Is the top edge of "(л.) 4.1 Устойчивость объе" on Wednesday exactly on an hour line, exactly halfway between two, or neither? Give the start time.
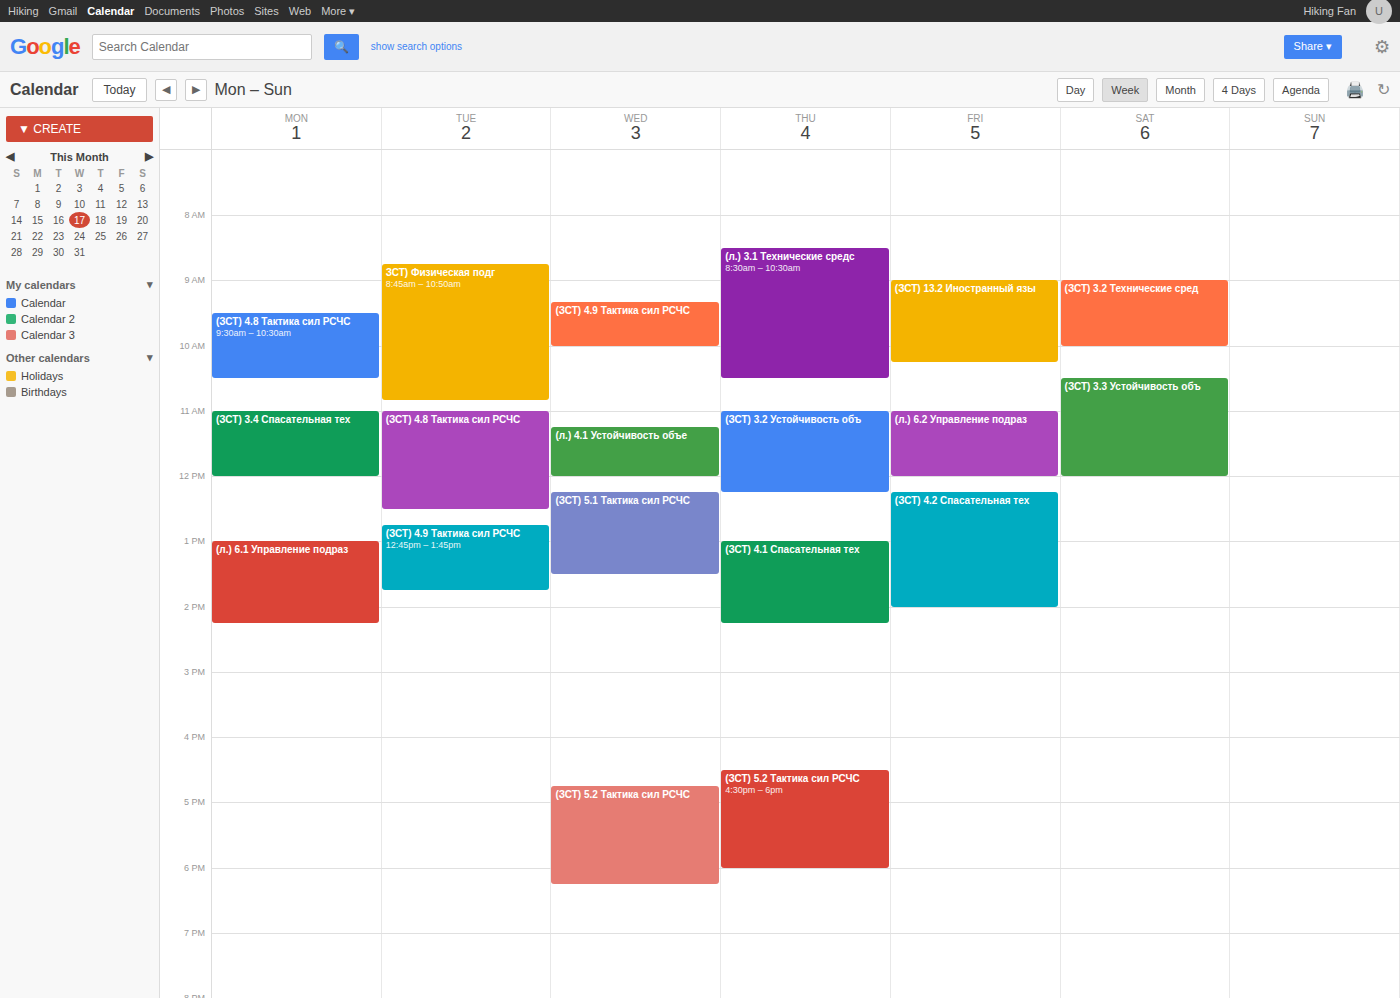
11:15 AM -- neither: a quarter of the way from the 11 AM line to the 12 PM line.